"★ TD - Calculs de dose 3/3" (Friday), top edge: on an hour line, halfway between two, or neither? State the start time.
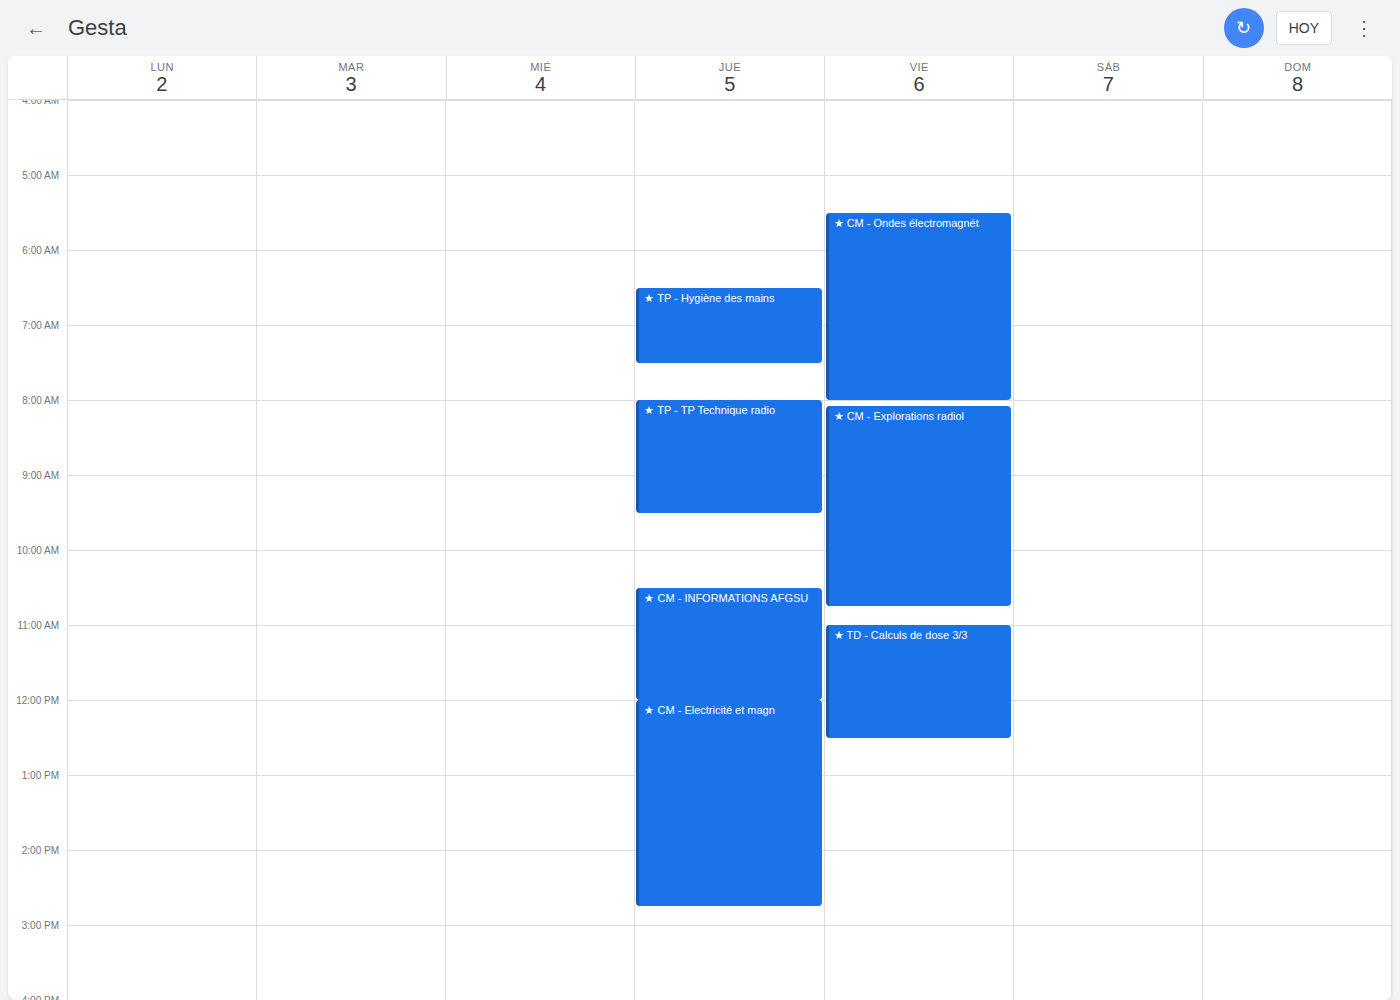
11:00 AM -- exactly on the 11 AM line.